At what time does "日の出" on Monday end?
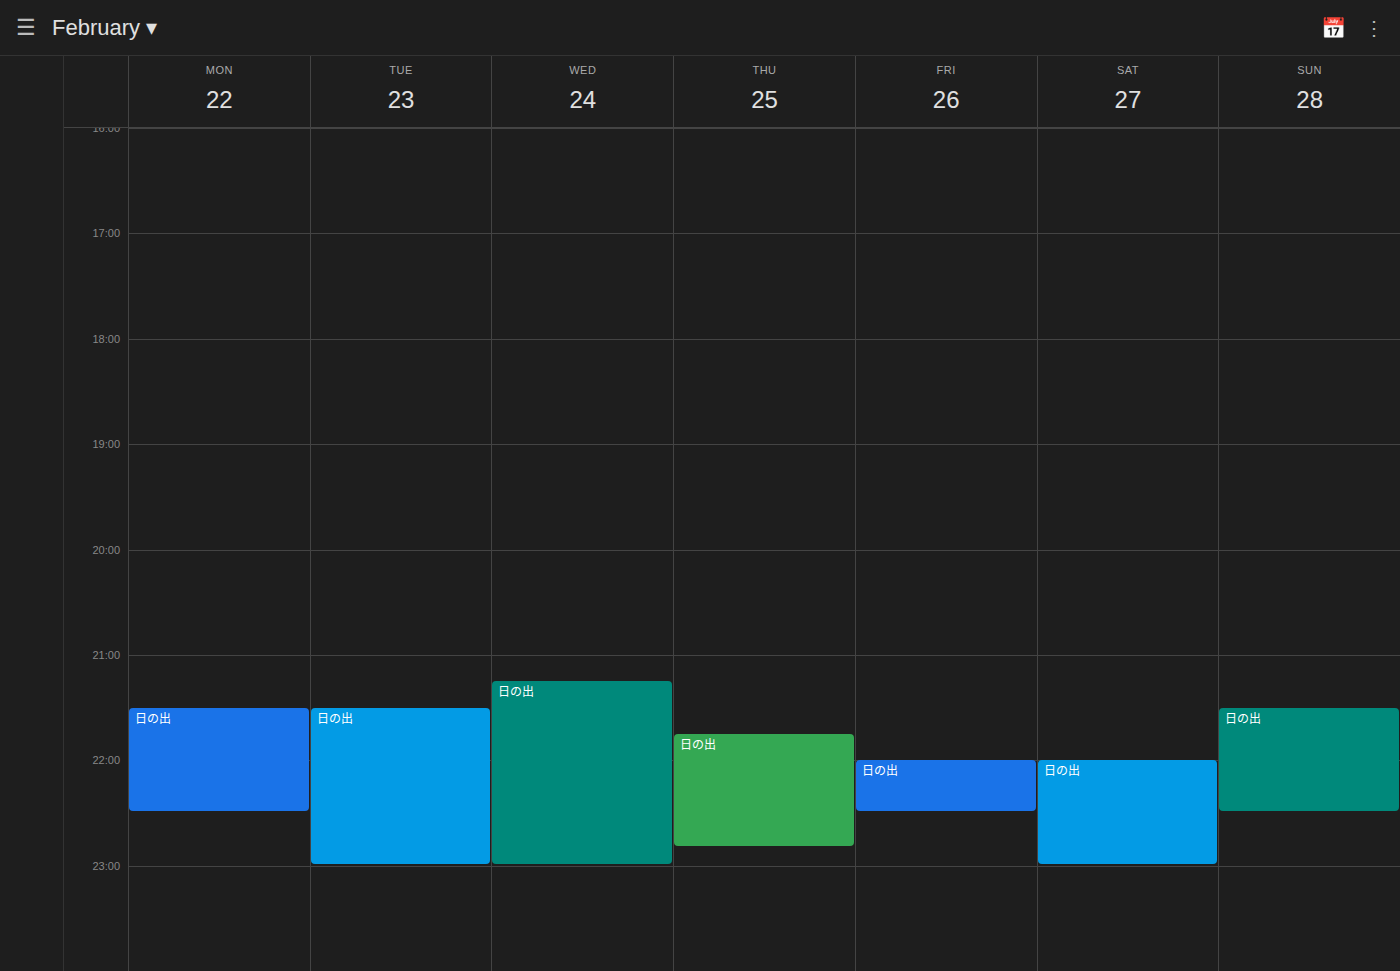
10:30 PM